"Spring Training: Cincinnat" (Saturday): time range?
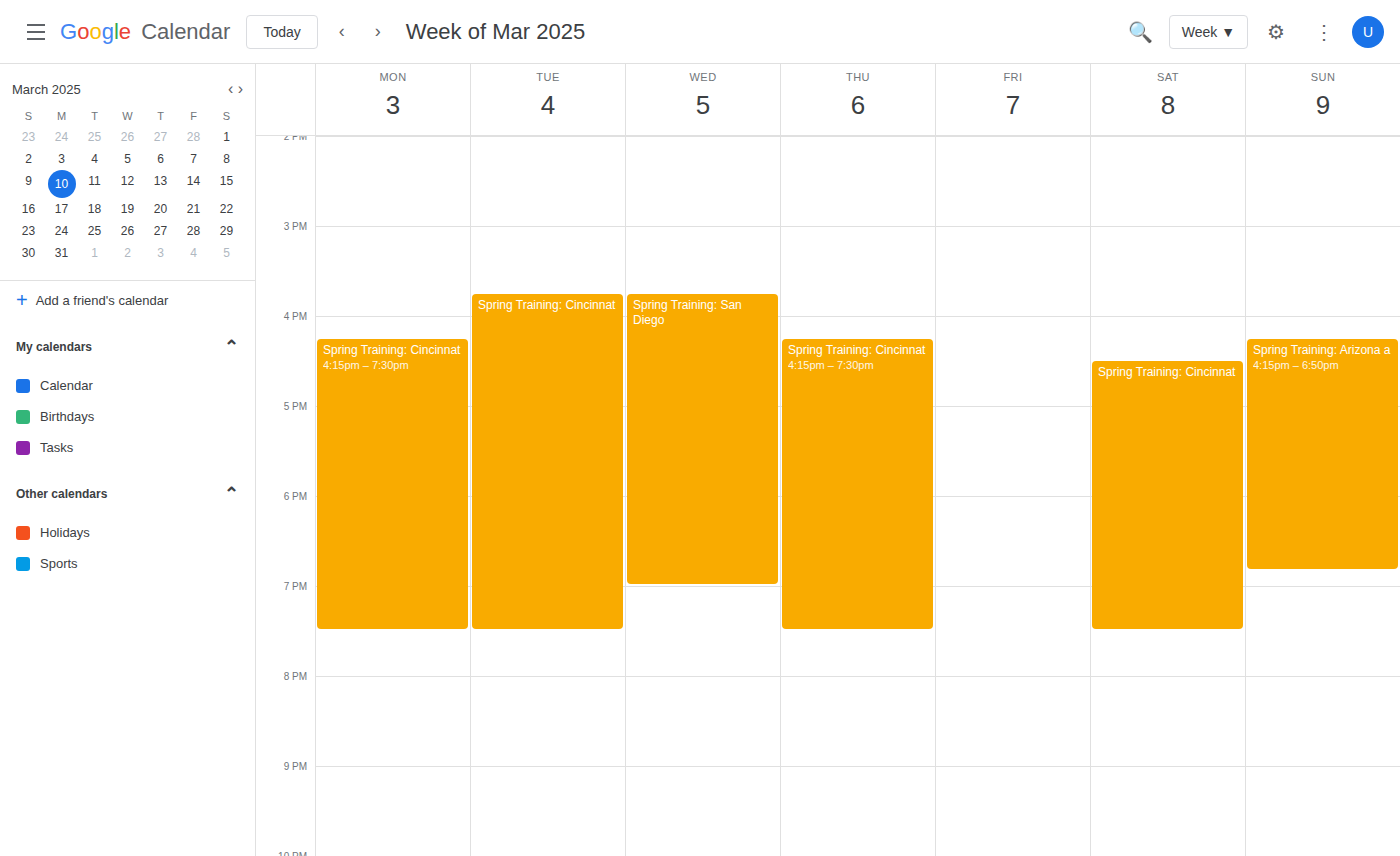
4:30 PM to 7:30 PM